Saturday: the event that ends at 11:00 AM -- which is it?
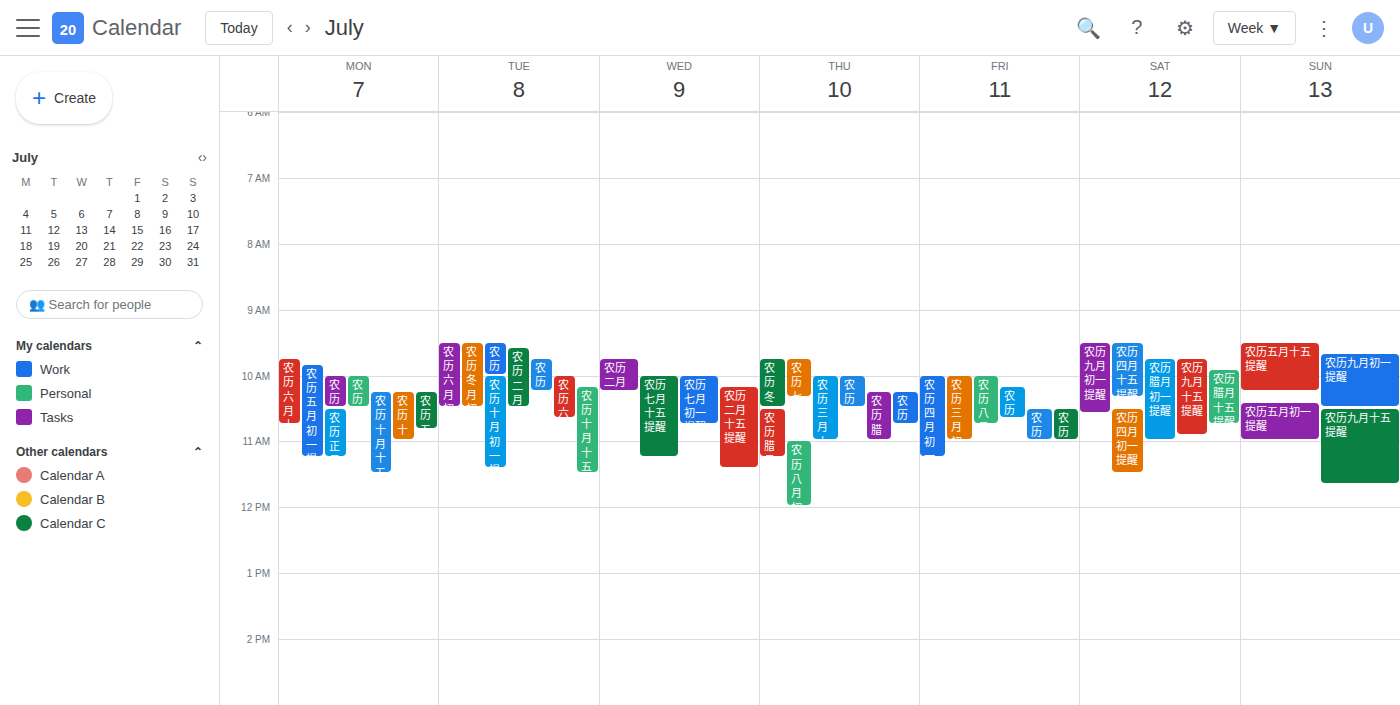
"农历腊月初一提醒"